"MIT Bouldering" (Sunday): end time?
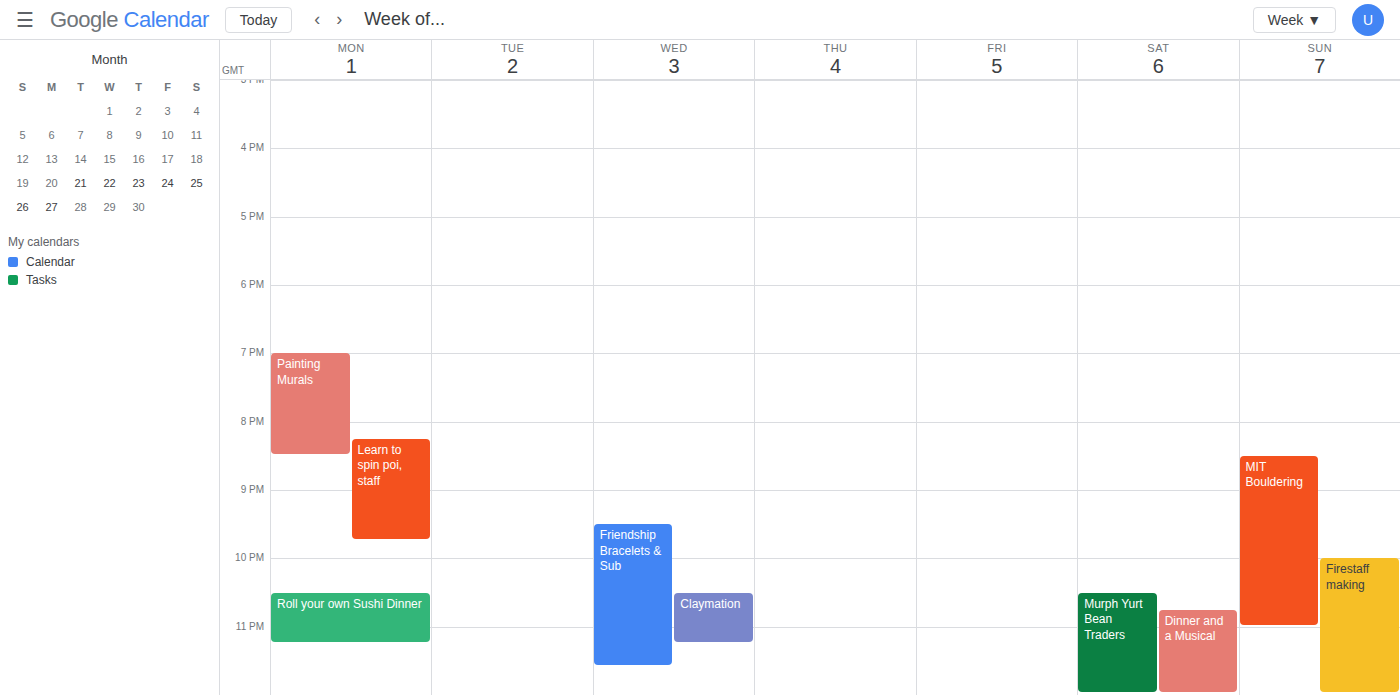
11:00 PM